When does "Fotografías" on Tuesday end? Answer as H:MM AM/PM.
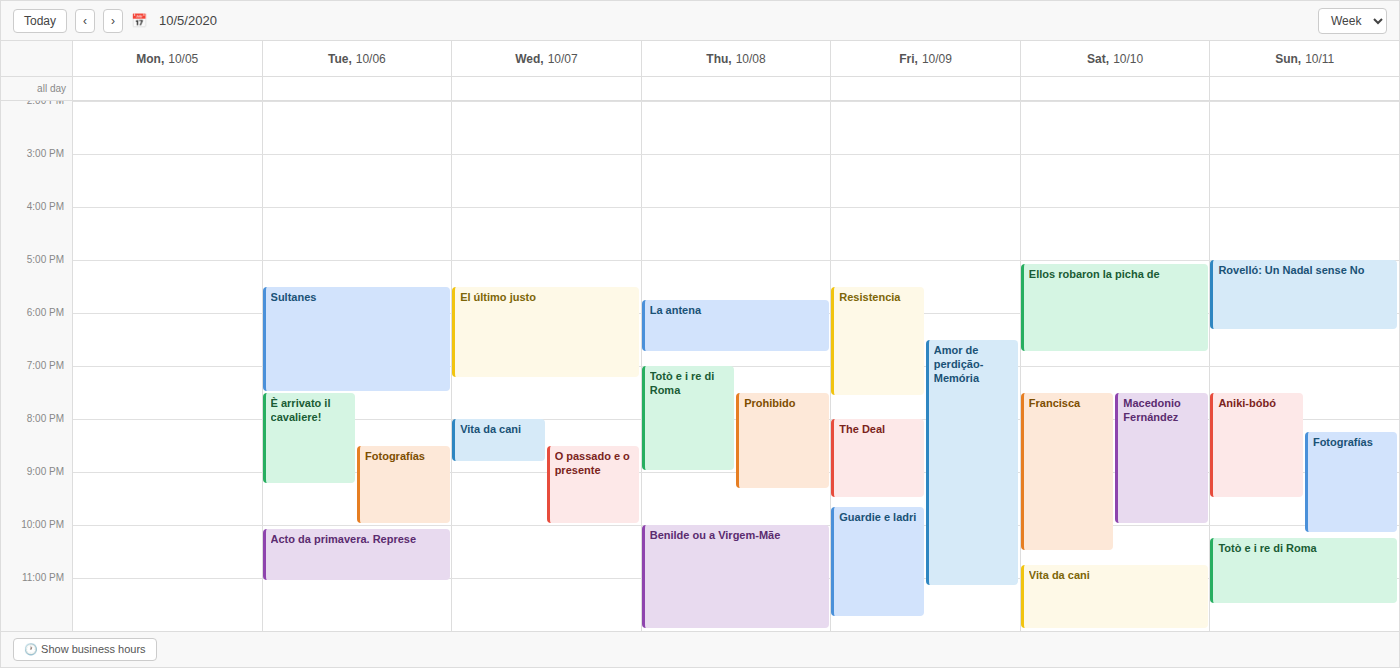
10:00 PM